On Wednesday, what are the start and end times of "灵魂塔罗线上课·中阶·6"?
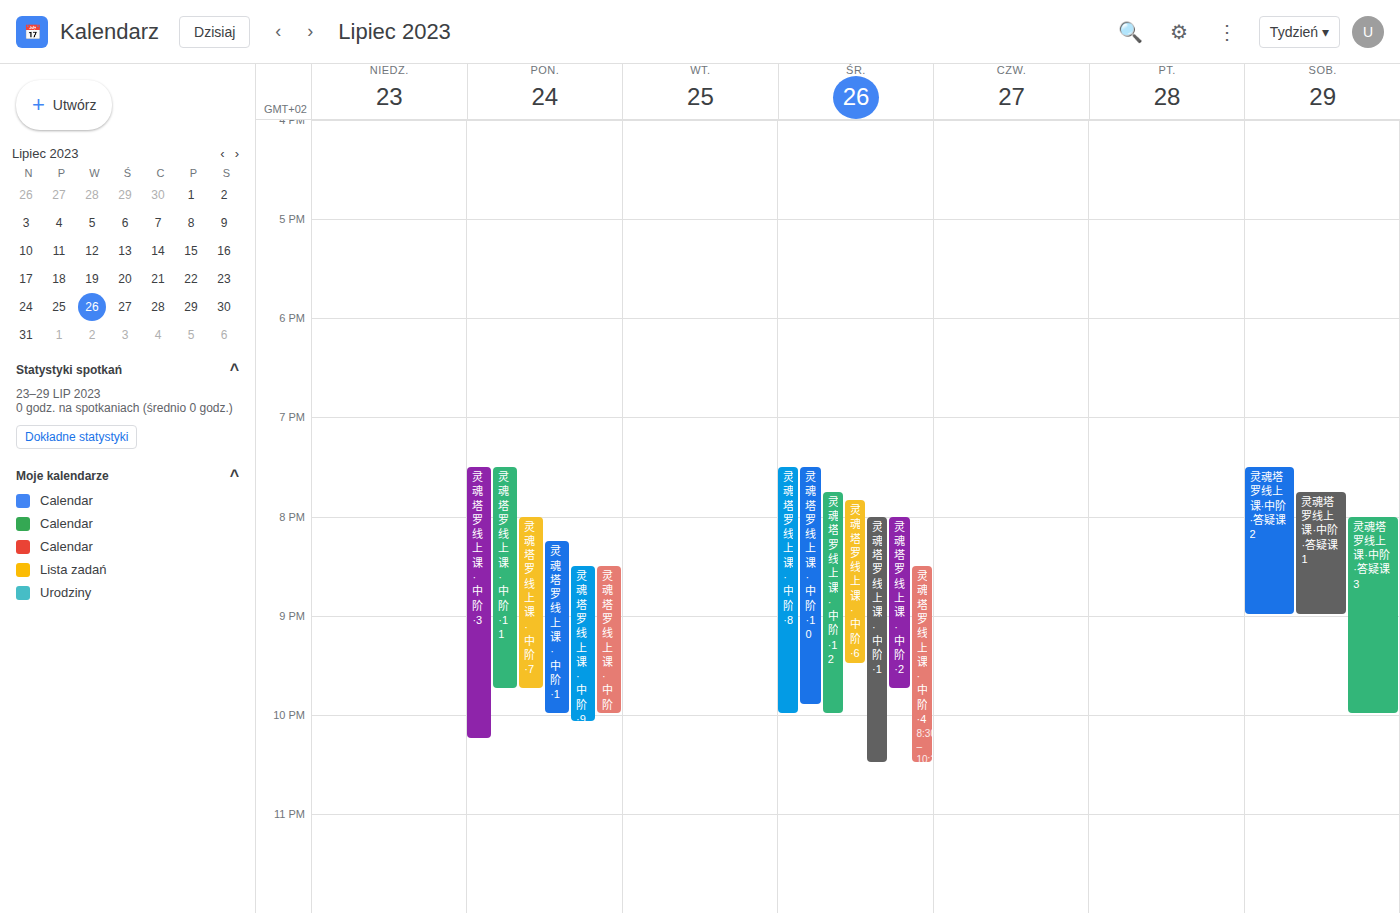
7:50 PM to 9:30 PM